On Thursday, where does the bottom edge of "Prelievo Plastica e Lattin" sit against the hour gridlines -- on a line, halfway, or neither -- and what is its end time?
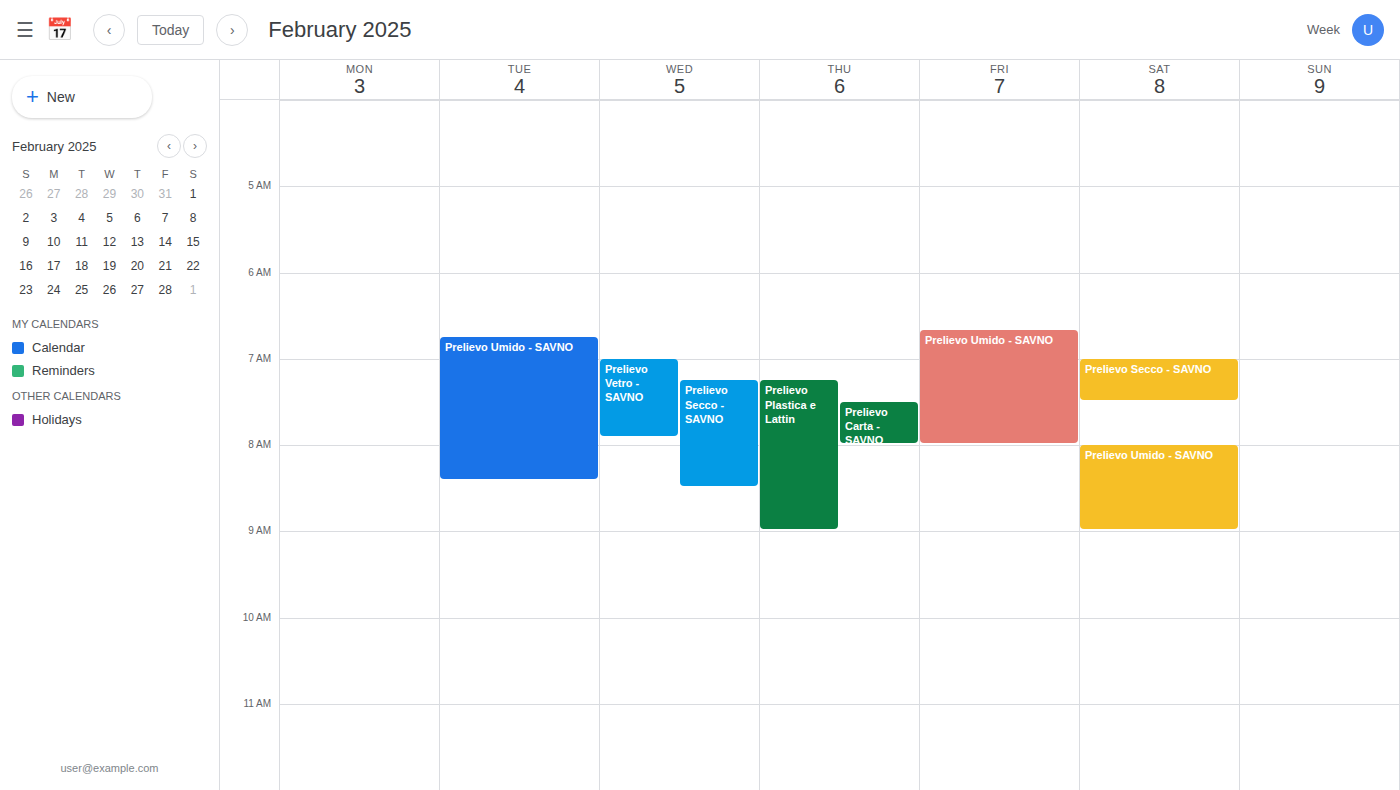
9:00 AM -- exactly on the 9 AM line.